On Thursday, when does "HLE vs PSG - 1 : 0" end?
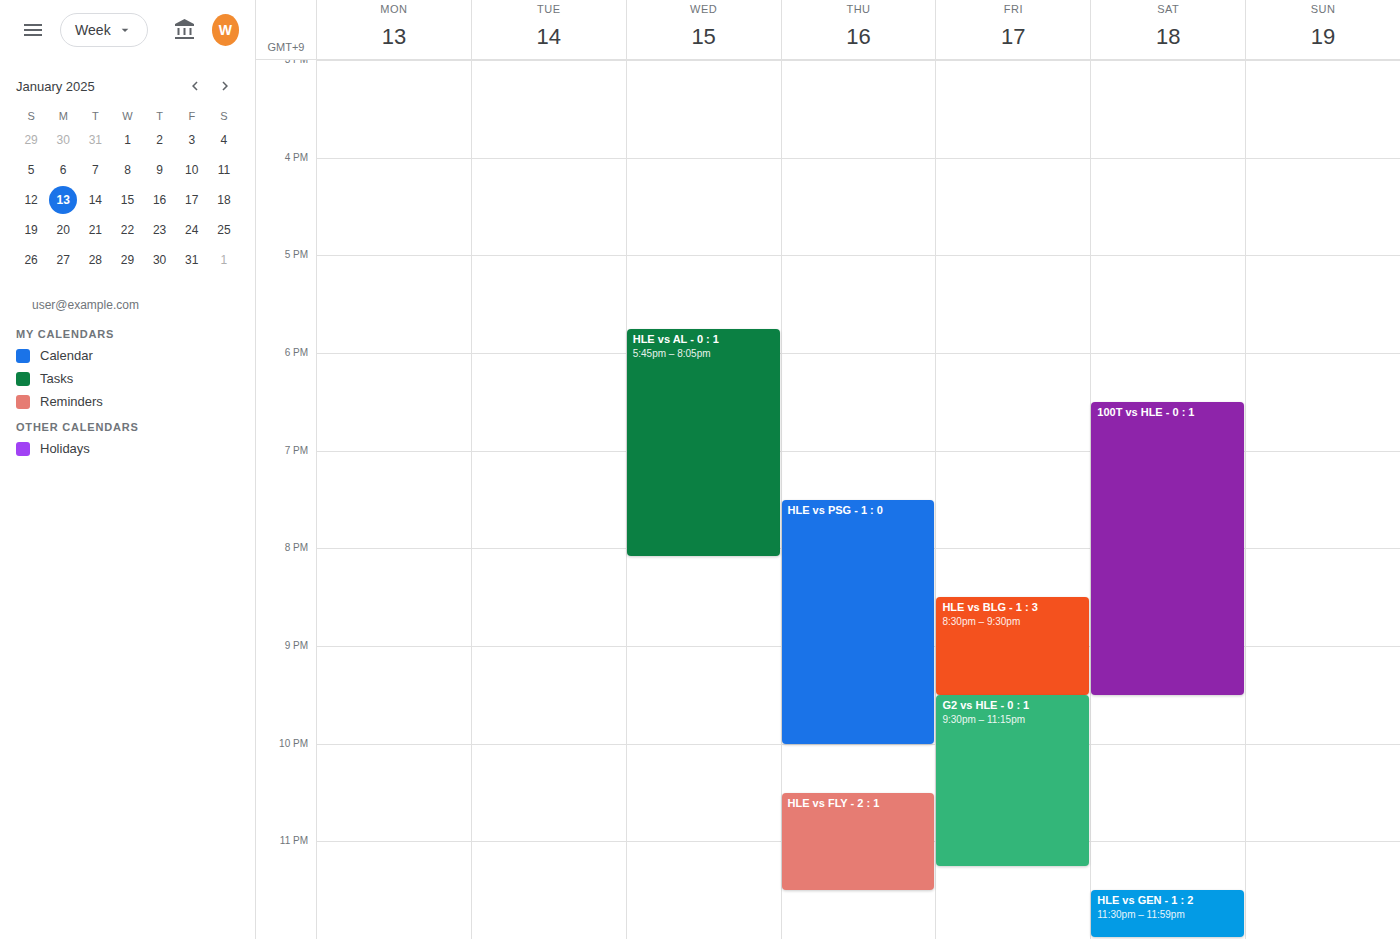
10:00 PM